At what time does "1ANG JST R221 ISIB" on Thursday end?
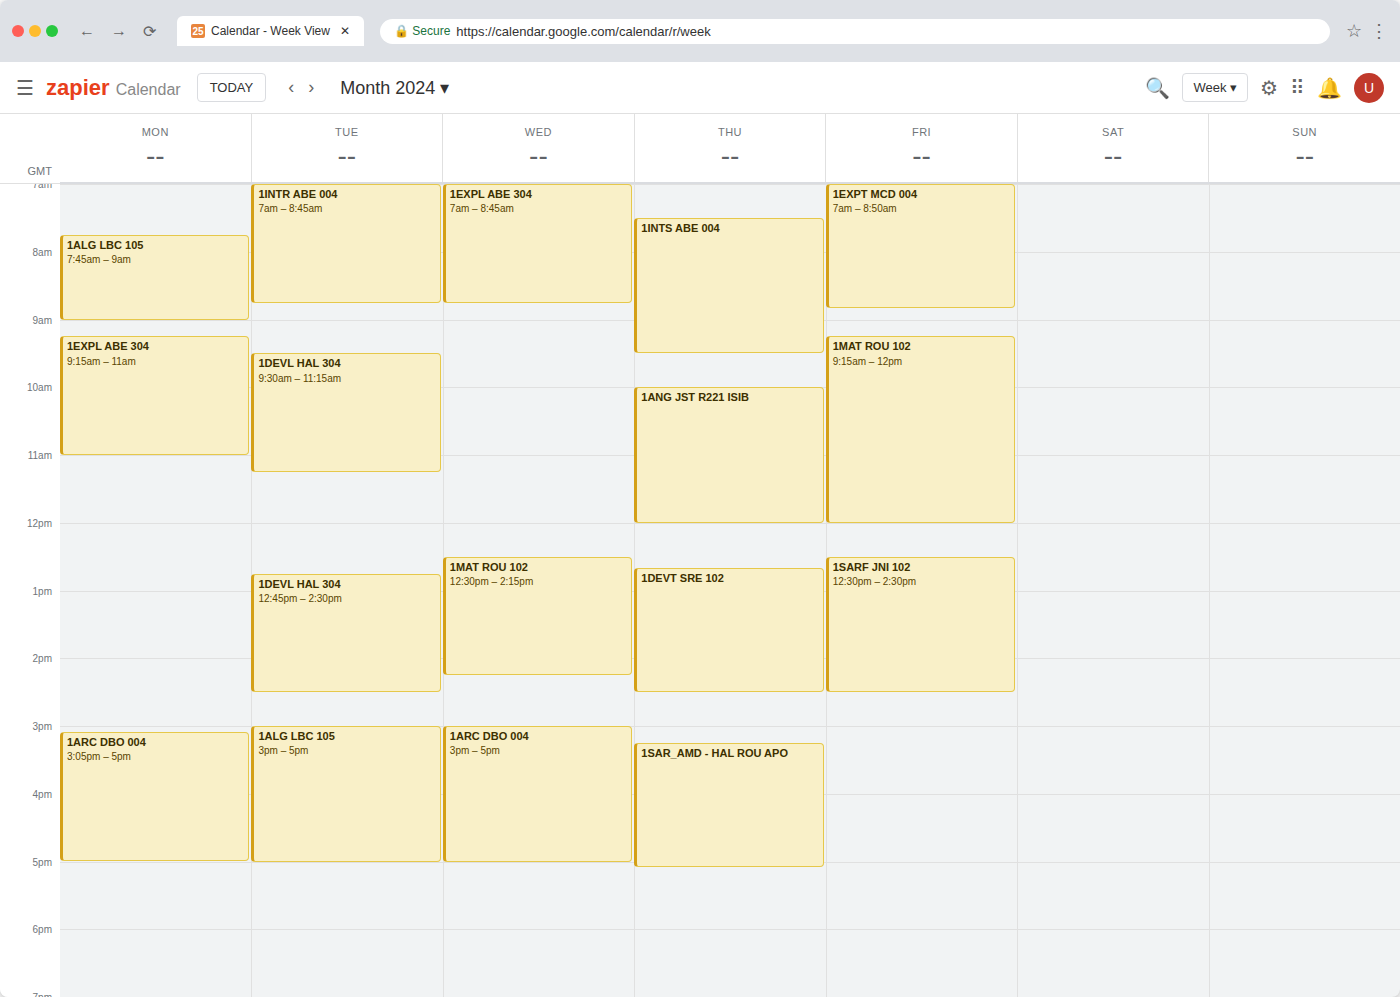
12:00 PM